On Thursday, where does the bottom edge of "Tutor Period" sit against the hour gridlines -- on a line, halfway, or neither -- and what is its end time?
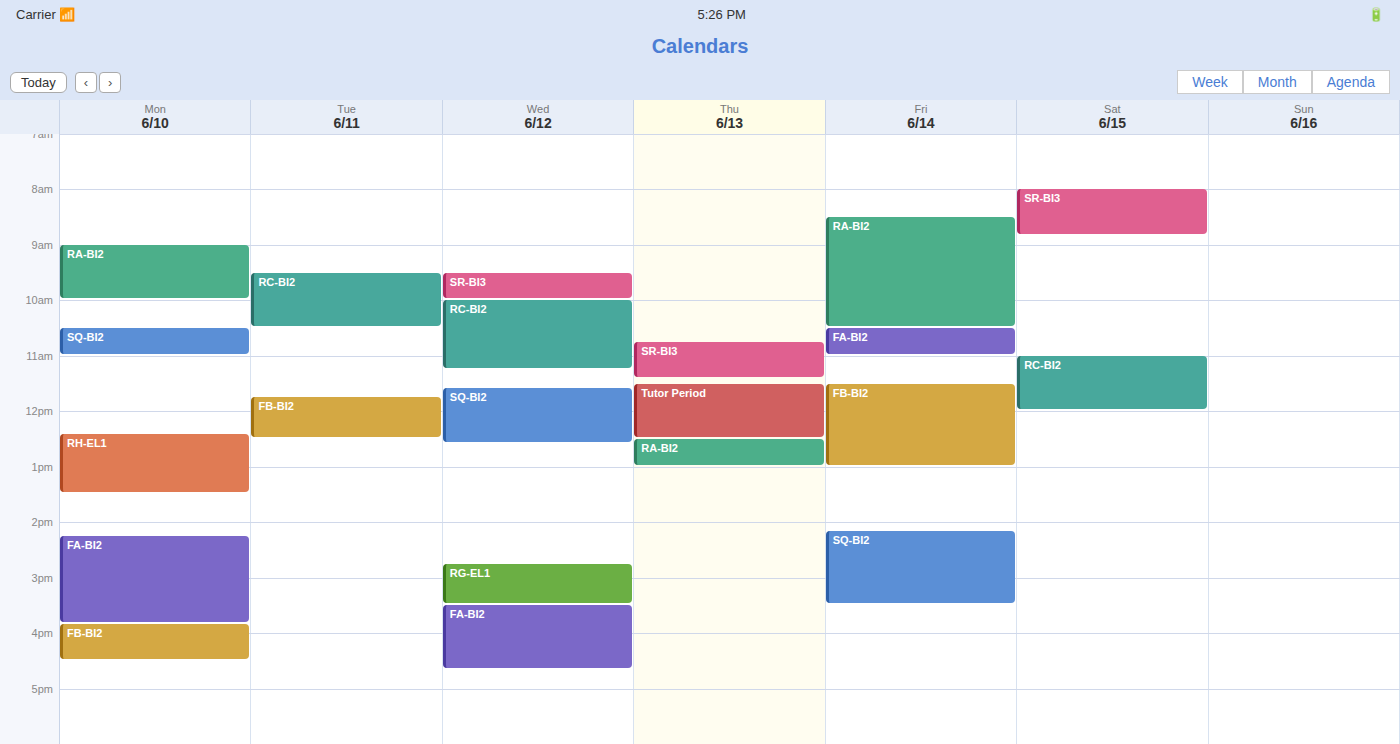
12:30 PM -- halfway between the 12 PM and 1 PM lines.